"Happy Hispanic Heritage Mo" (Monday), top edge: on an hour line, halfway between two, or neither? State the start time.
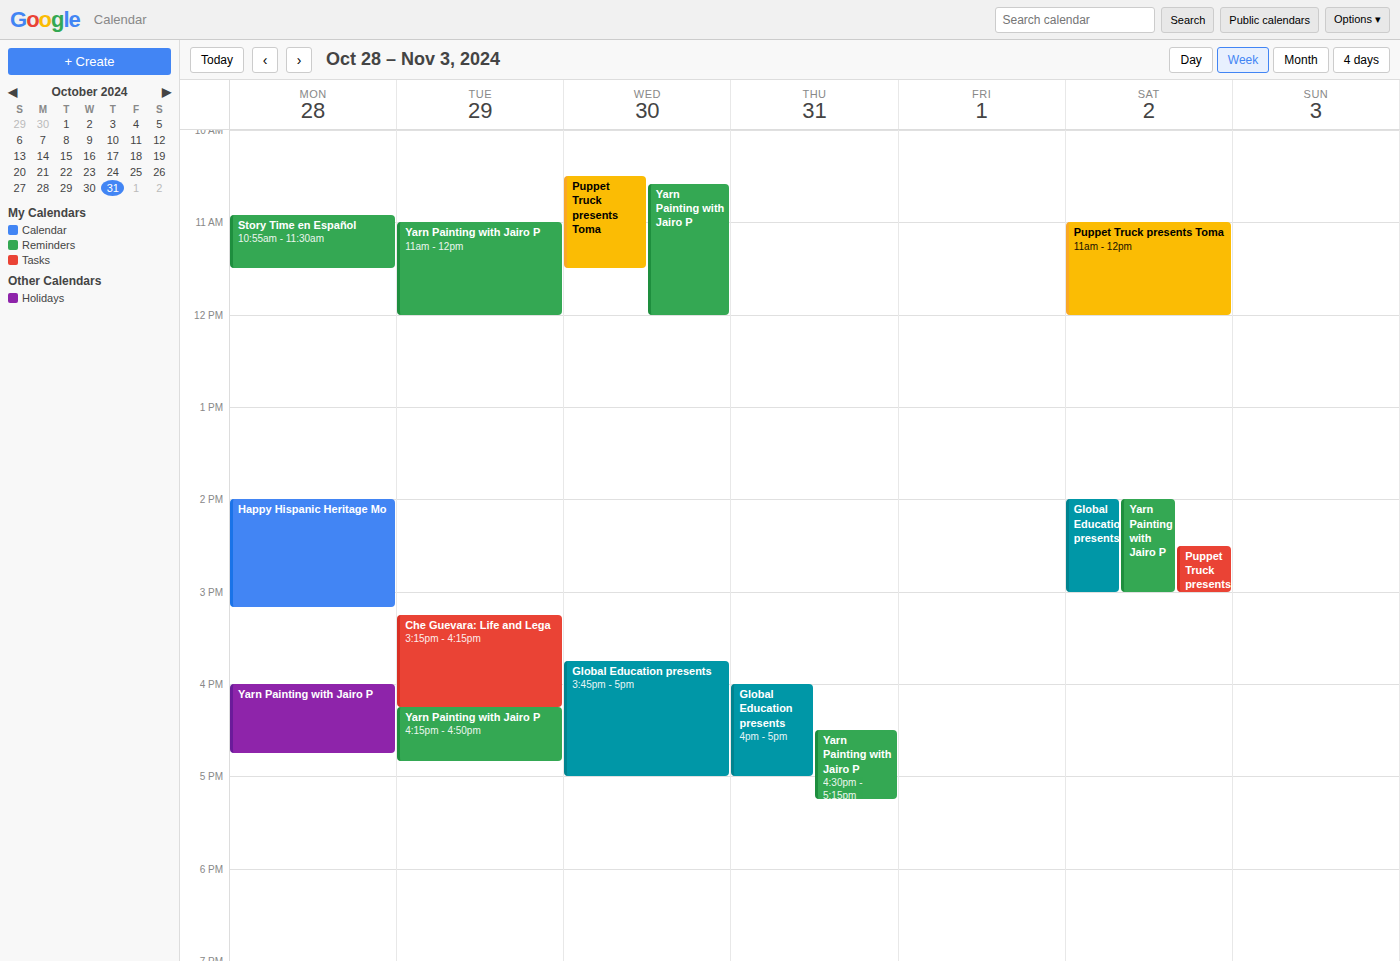
2:00 PM -- exactly on the 2 PM line.